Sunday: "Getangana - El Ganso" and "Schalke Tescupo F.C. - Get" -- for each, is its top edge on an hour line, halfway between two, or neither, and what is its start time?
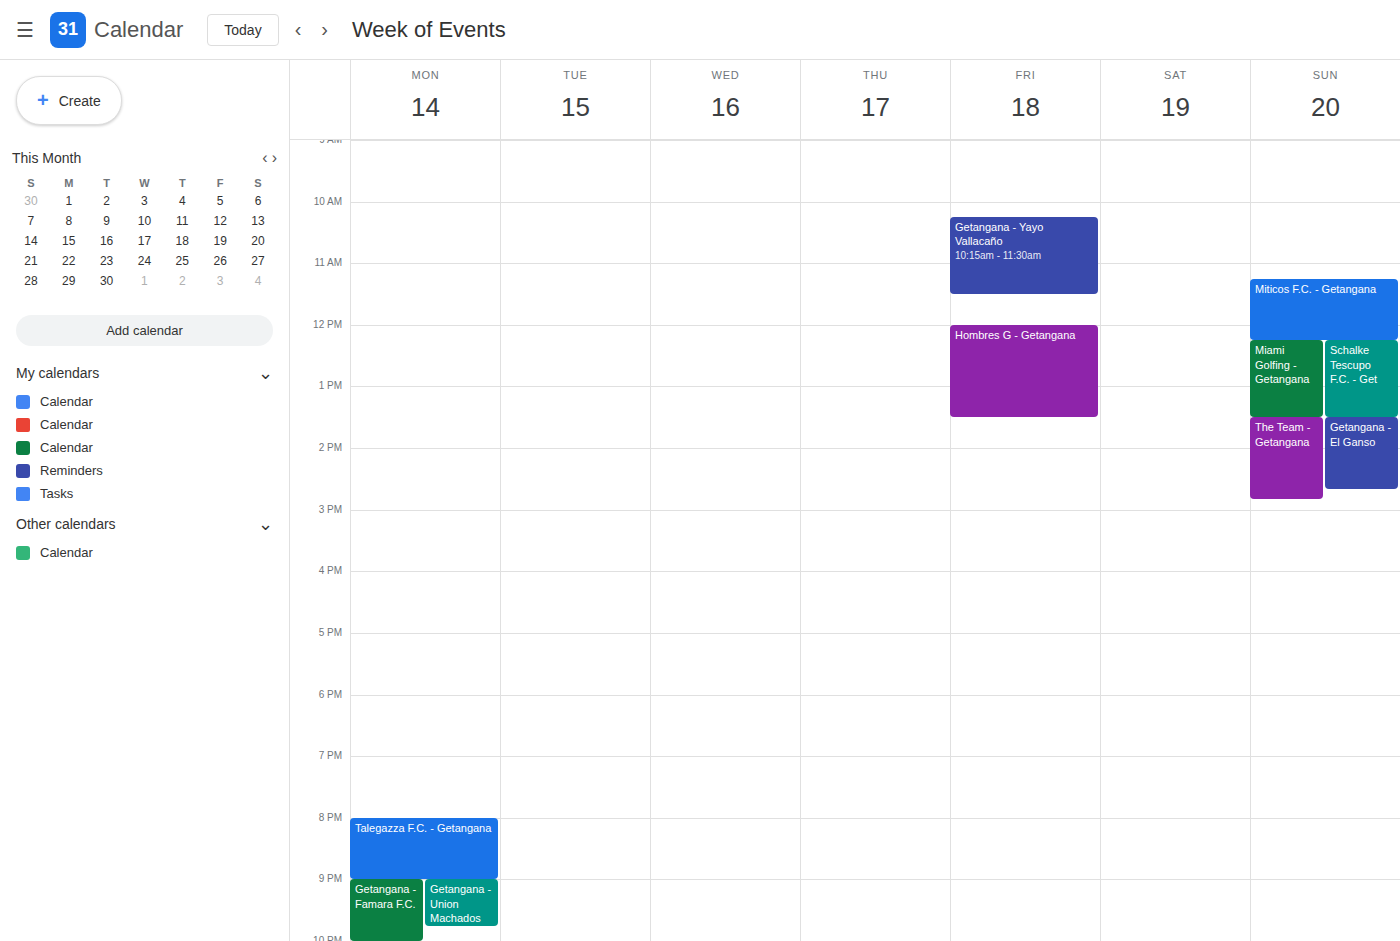
"Getangana - El Ganso": 1:30 PM, halfway between the 1 PM and 2 PM lines. "Schalke Tescupo F.C. - Get": 12:15 PM, neither: a quarter of the way from the 12 PM line to the 1 PM line.